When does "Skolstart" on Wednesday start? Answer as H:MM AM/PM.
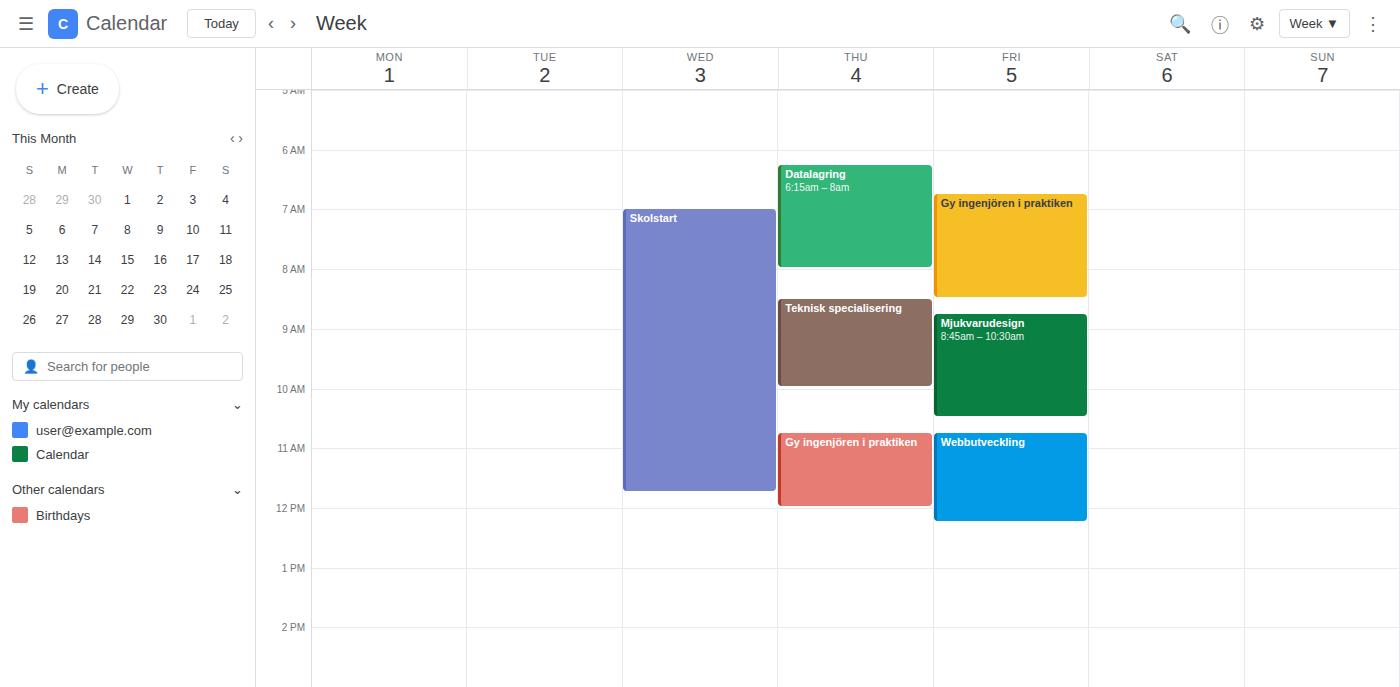
7:00 AM